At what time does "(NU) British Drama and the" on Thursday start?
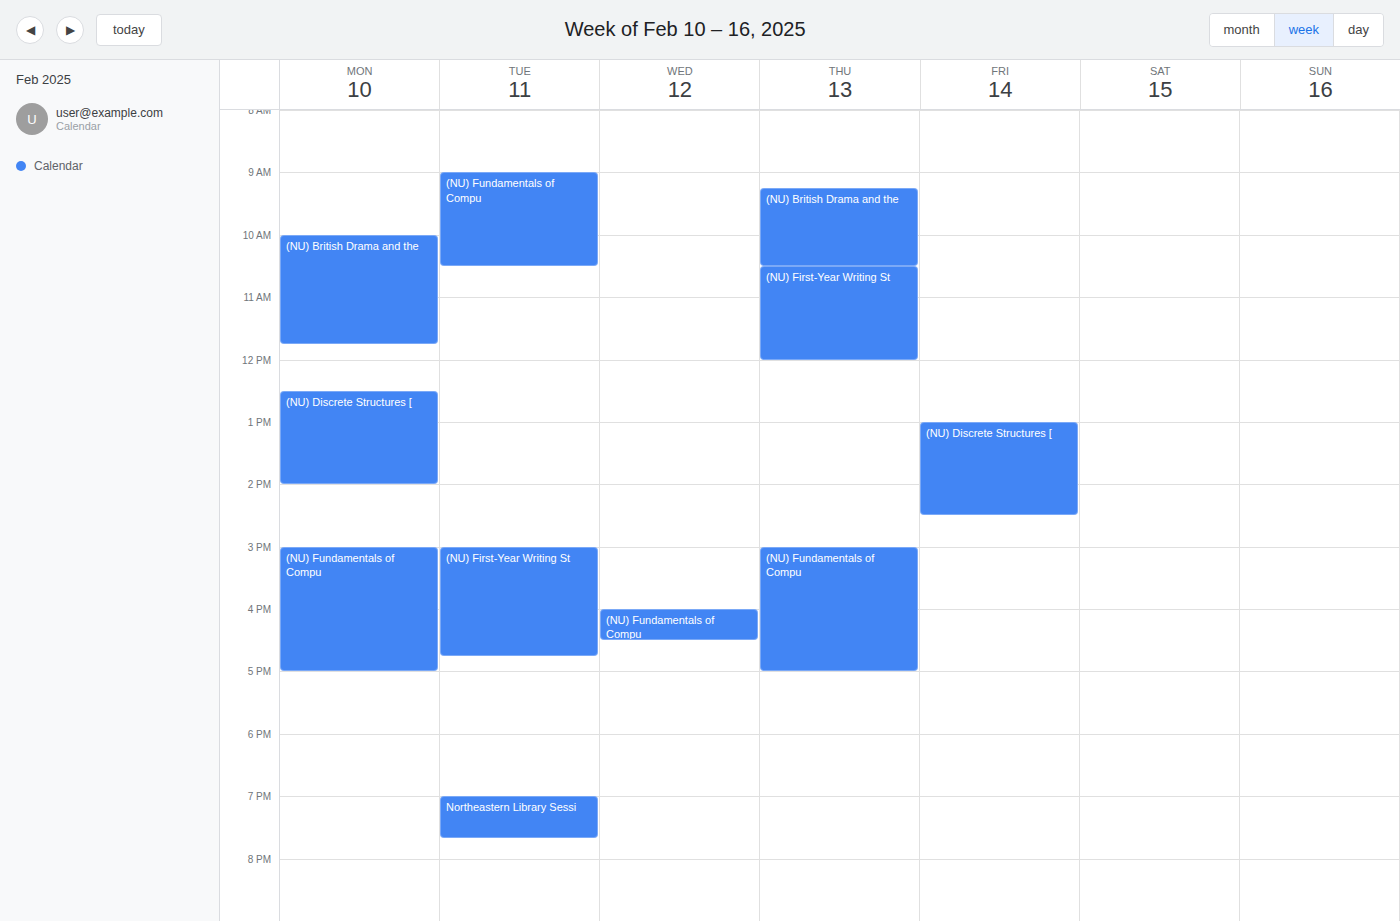
9:15 AM